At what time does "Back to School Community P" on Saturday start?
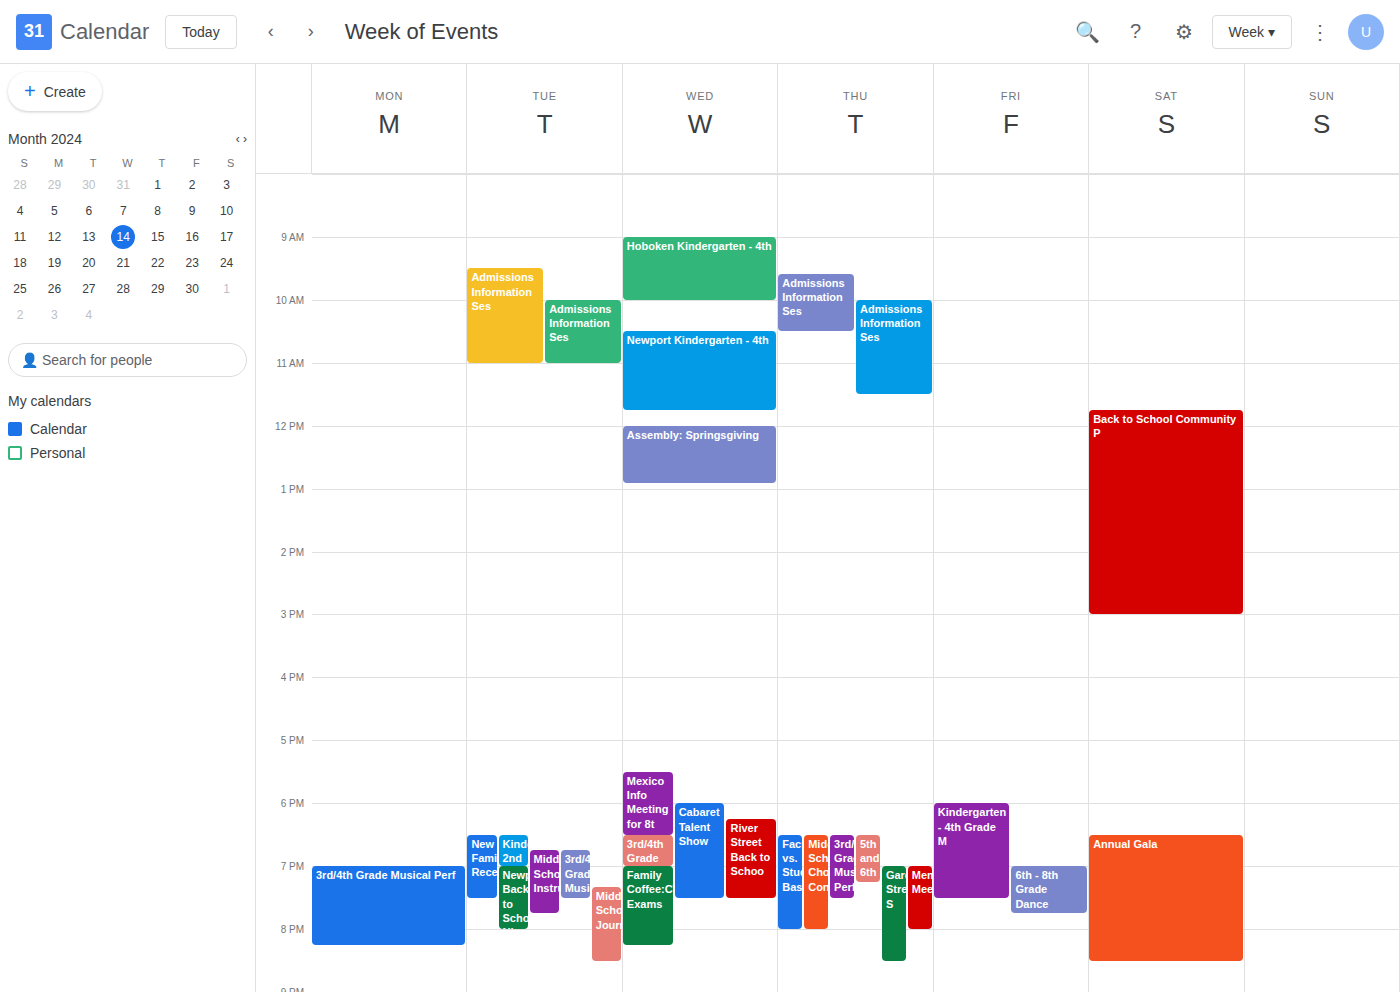
11:45 AM